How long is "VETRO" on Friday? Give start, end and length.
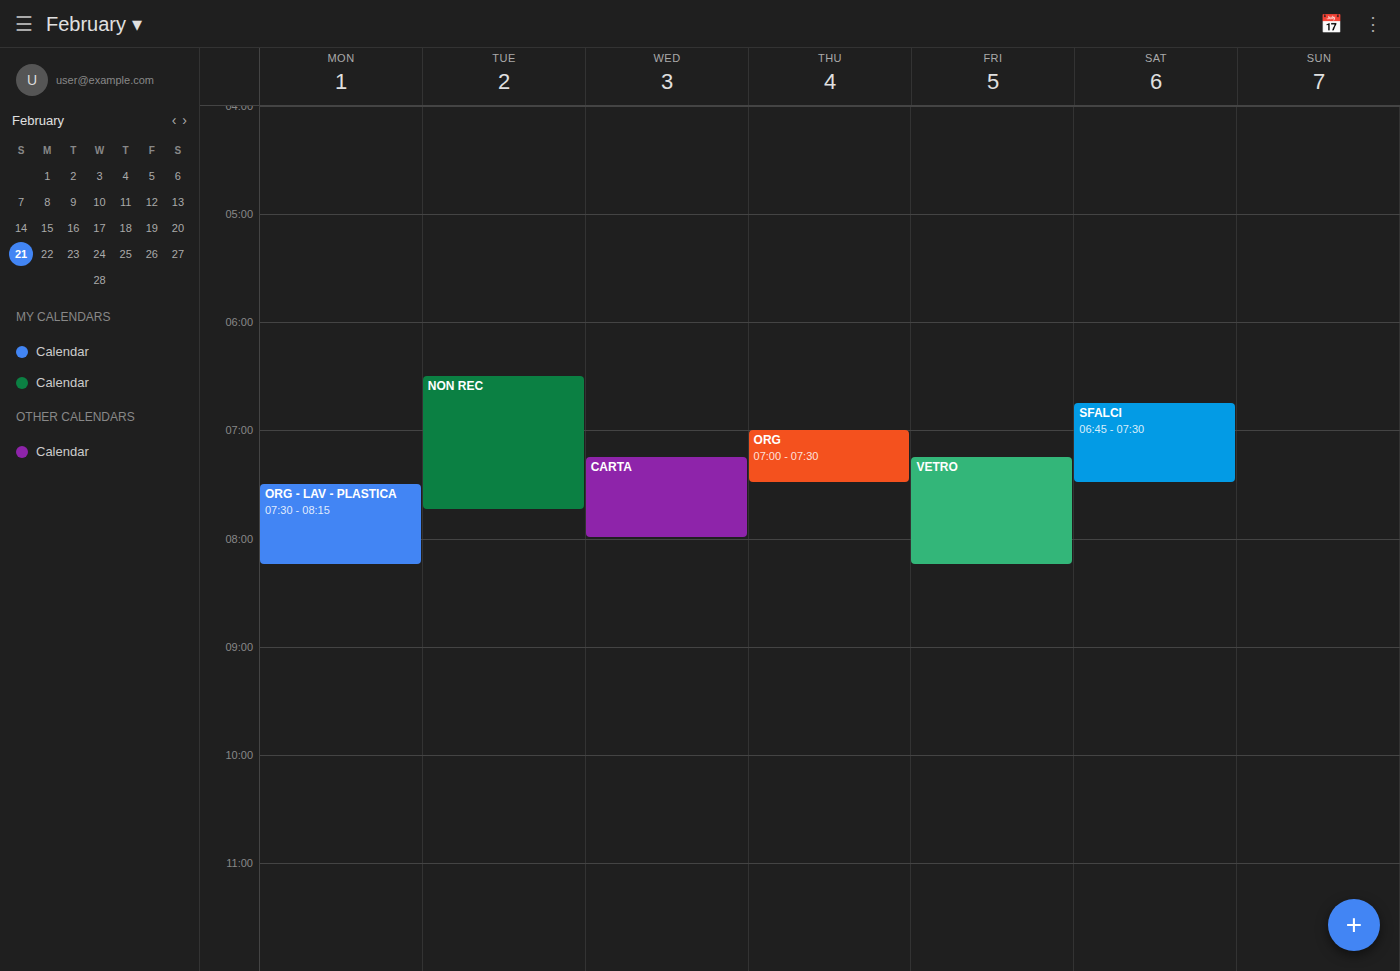
07:15 to 08:15, 1 hour